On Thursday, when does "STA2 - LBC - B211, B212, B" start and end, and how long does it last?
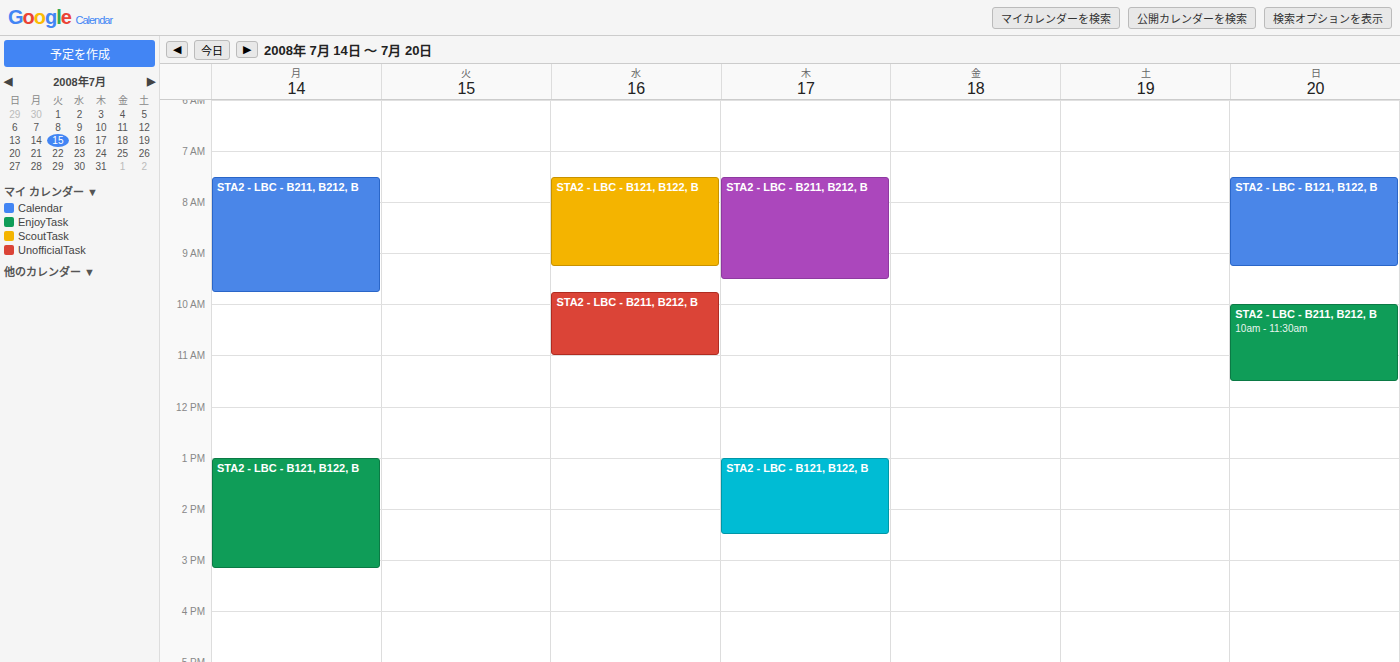
7:30 AM to 9:30 AM, 2 hours